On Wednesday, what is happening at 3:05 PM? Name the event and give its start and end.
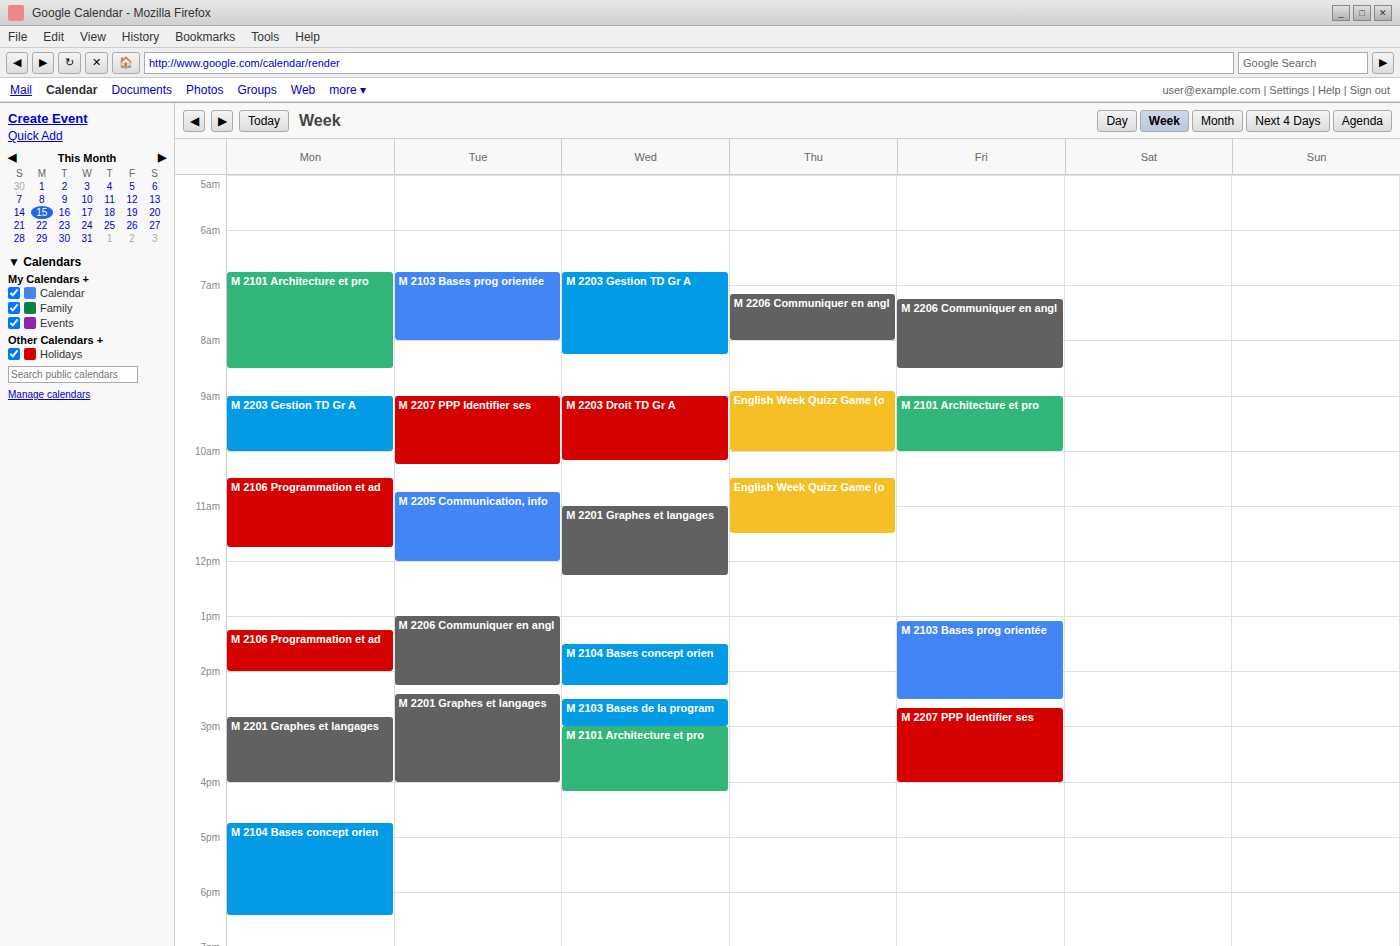
"M 2101 Architecture et pro", 3:00 PM to 4:10 PM